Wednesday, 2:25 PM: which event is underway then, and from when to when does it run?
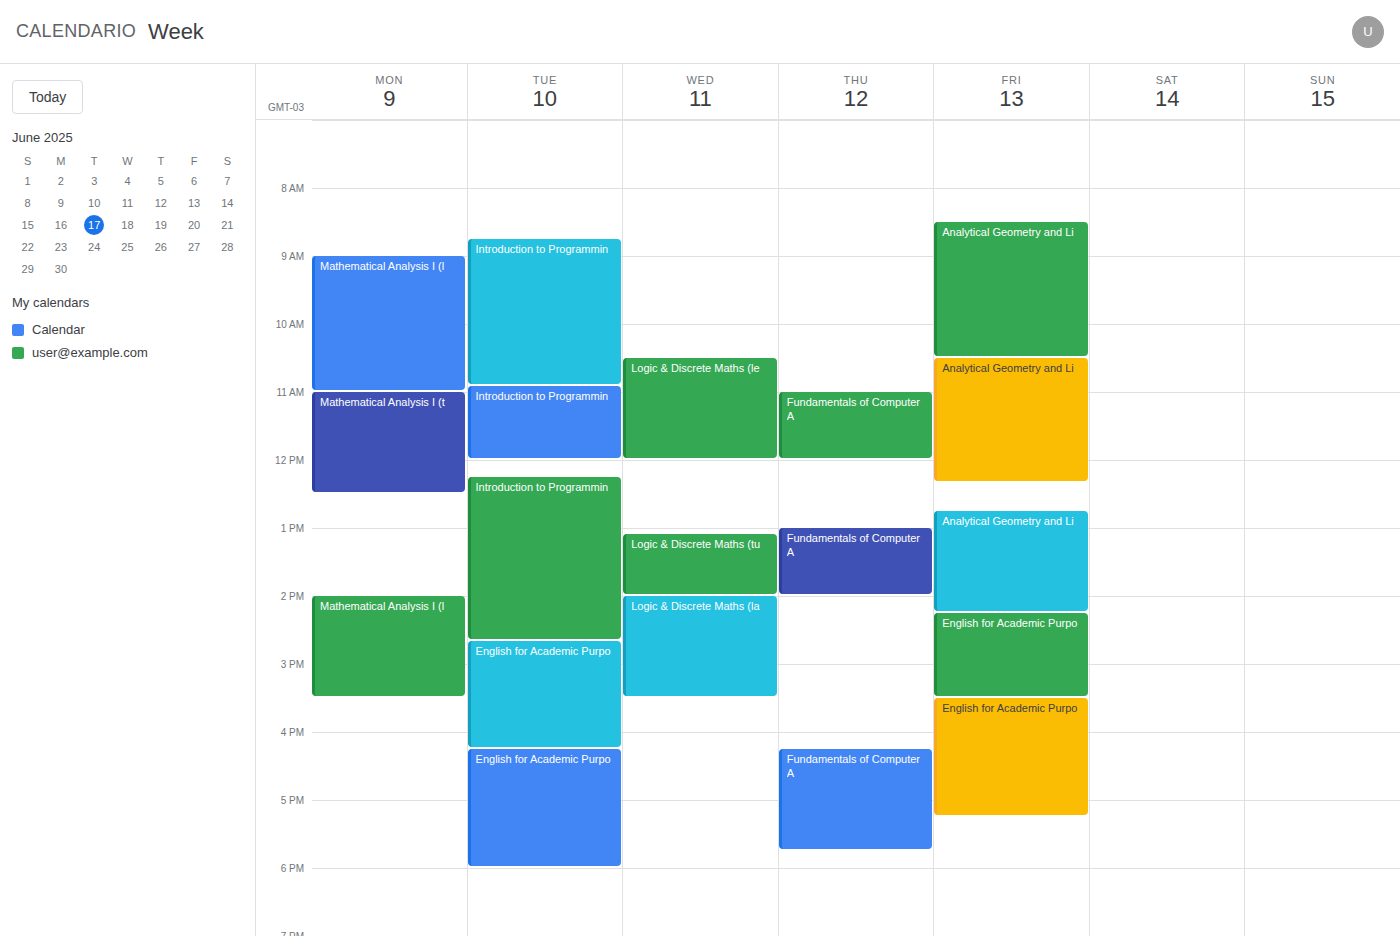
"Logic & Discrete Maths (la", 2:00 PM to 3:30 PM